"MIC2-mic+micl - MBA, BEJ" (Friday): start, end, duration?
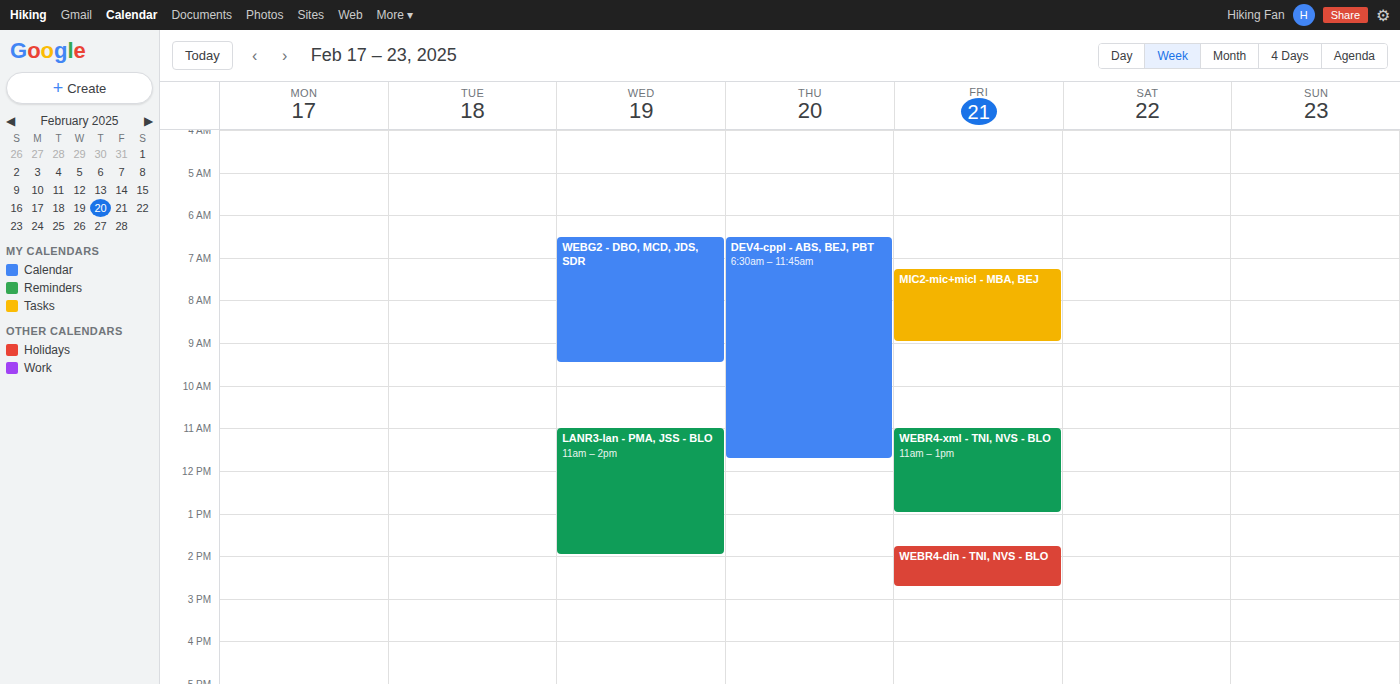
07:15 to 09:00, 1 hour 45 minutes